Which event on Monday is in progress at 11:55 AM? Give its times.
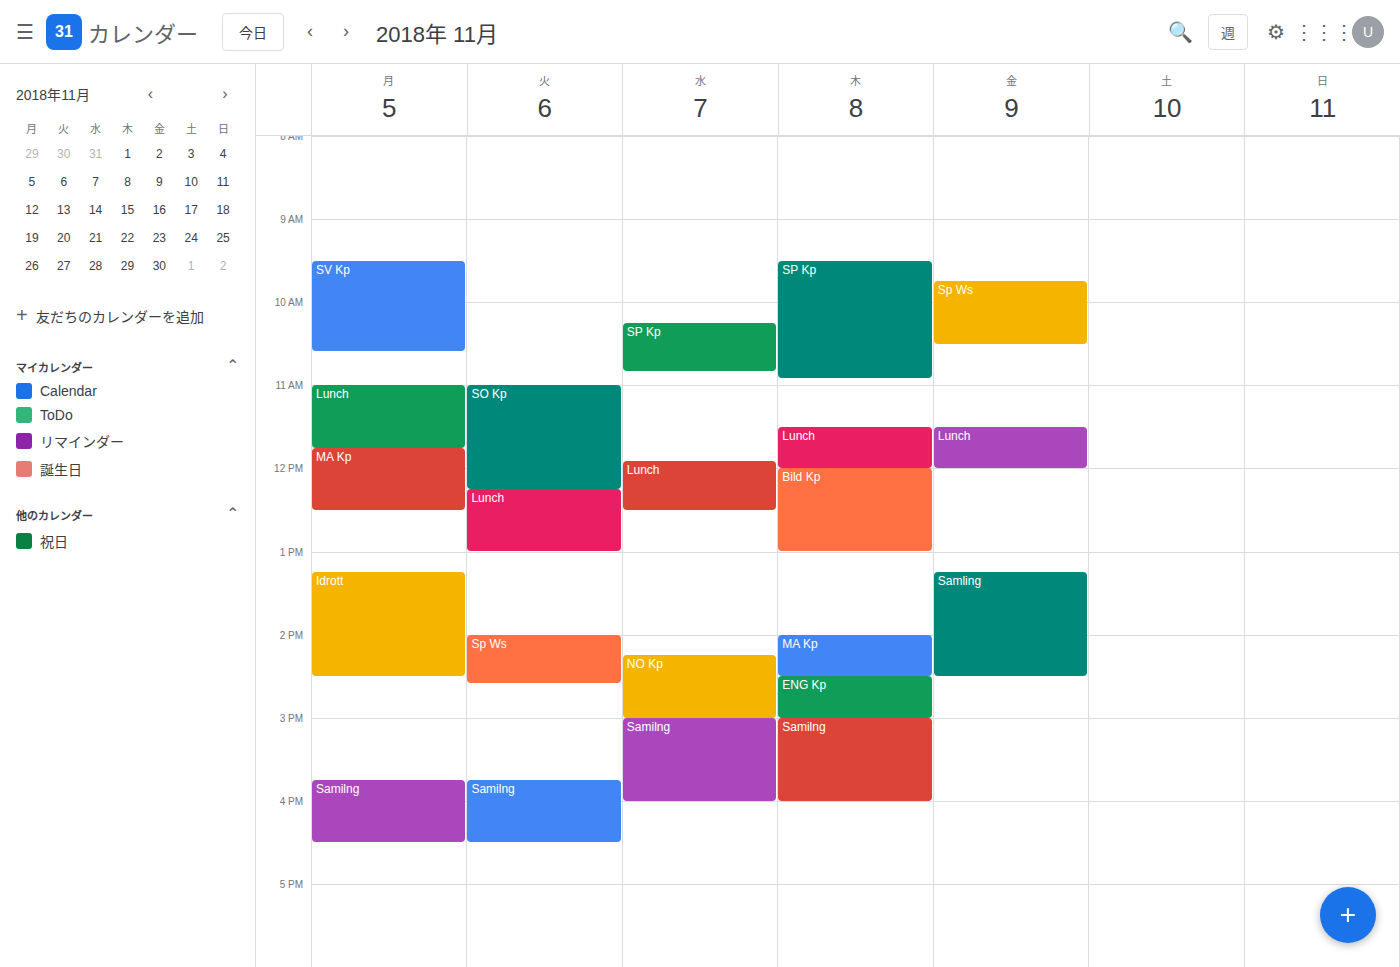
"MA Kp", 11:45 AM to 12:30 PM